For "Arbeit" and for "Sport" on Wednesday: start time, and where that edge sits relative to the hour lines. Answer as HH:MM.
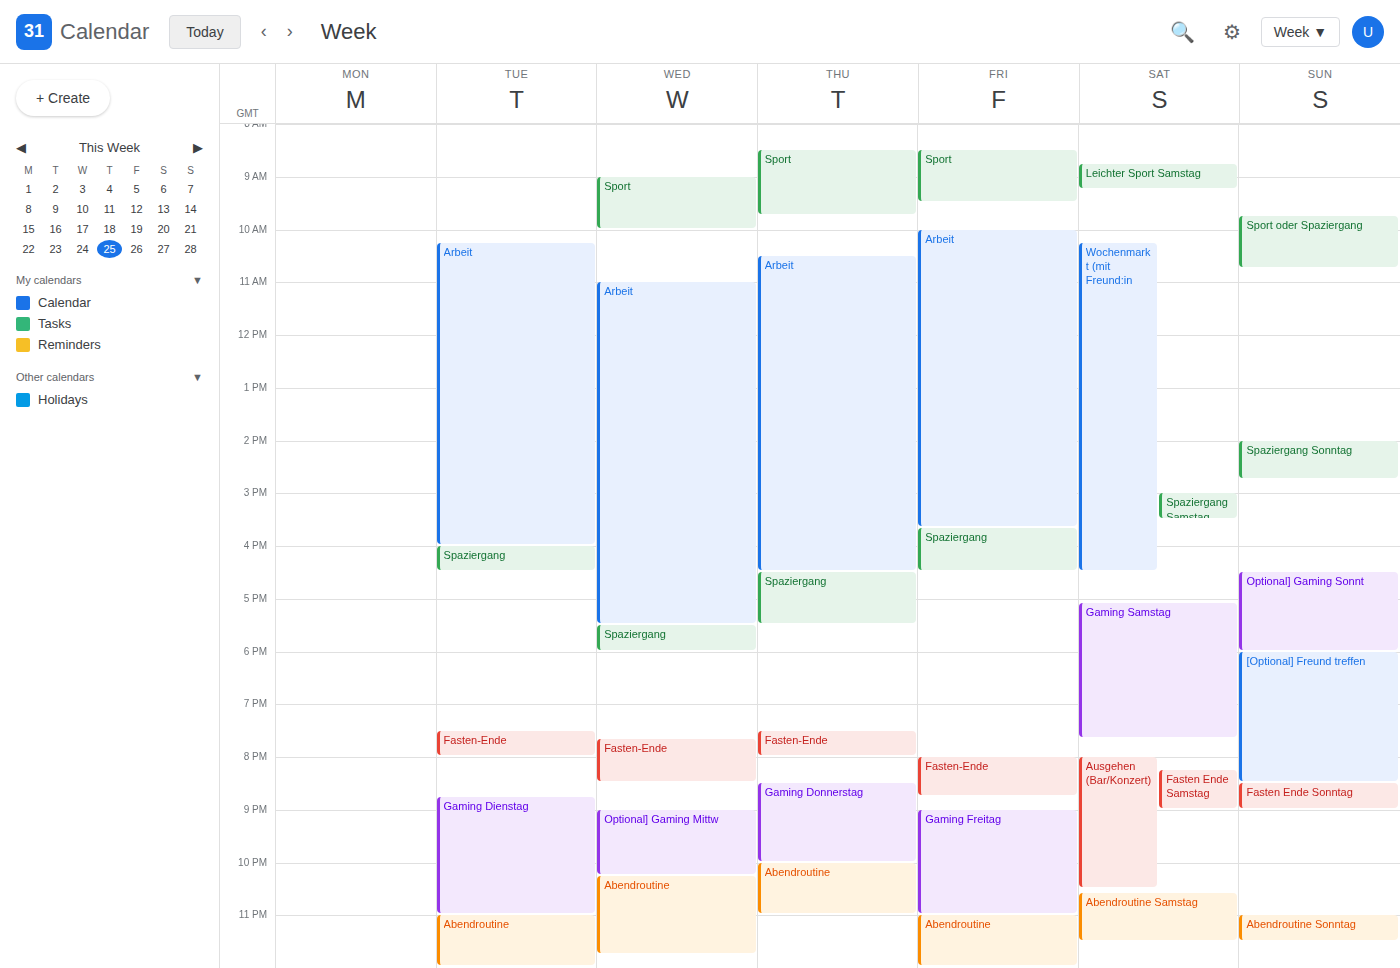
"Arbeit": 11:00, exactly on the 11:00 line. "Sport": 09:00, exactly on the 09:00 line.